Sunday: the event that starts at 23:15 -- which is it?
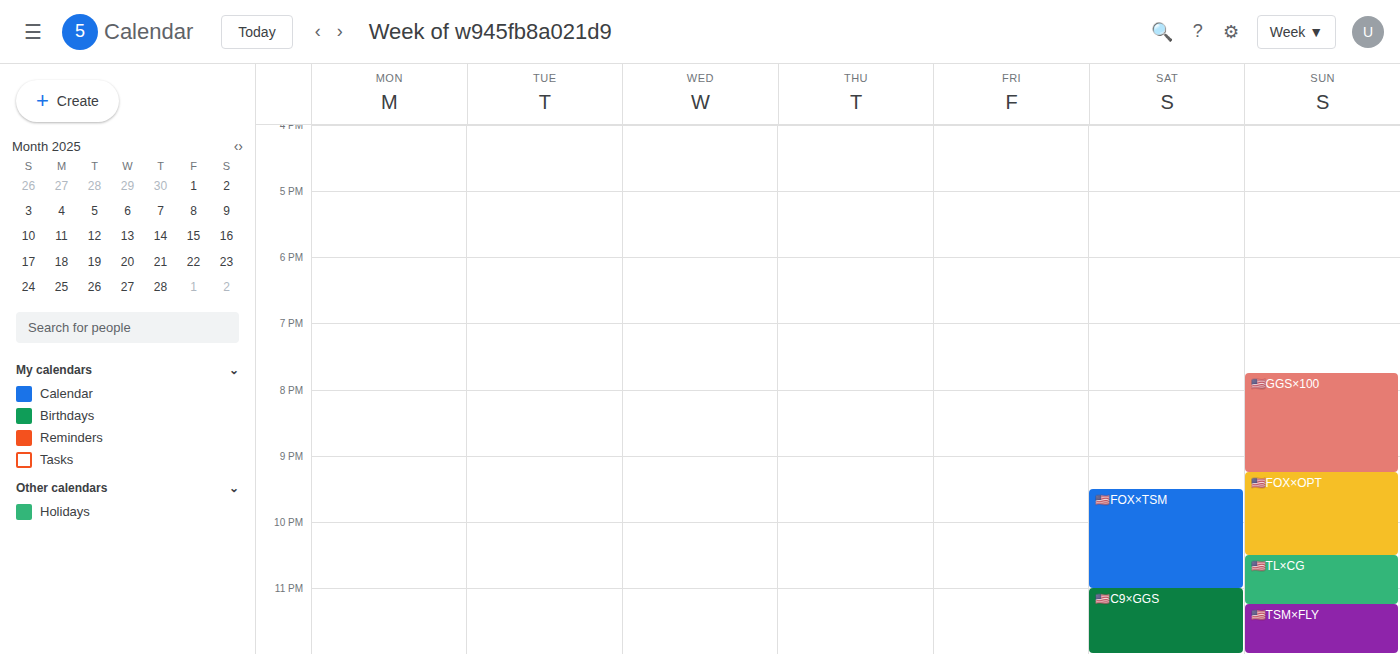
"🇺🇸TSM×FLY"